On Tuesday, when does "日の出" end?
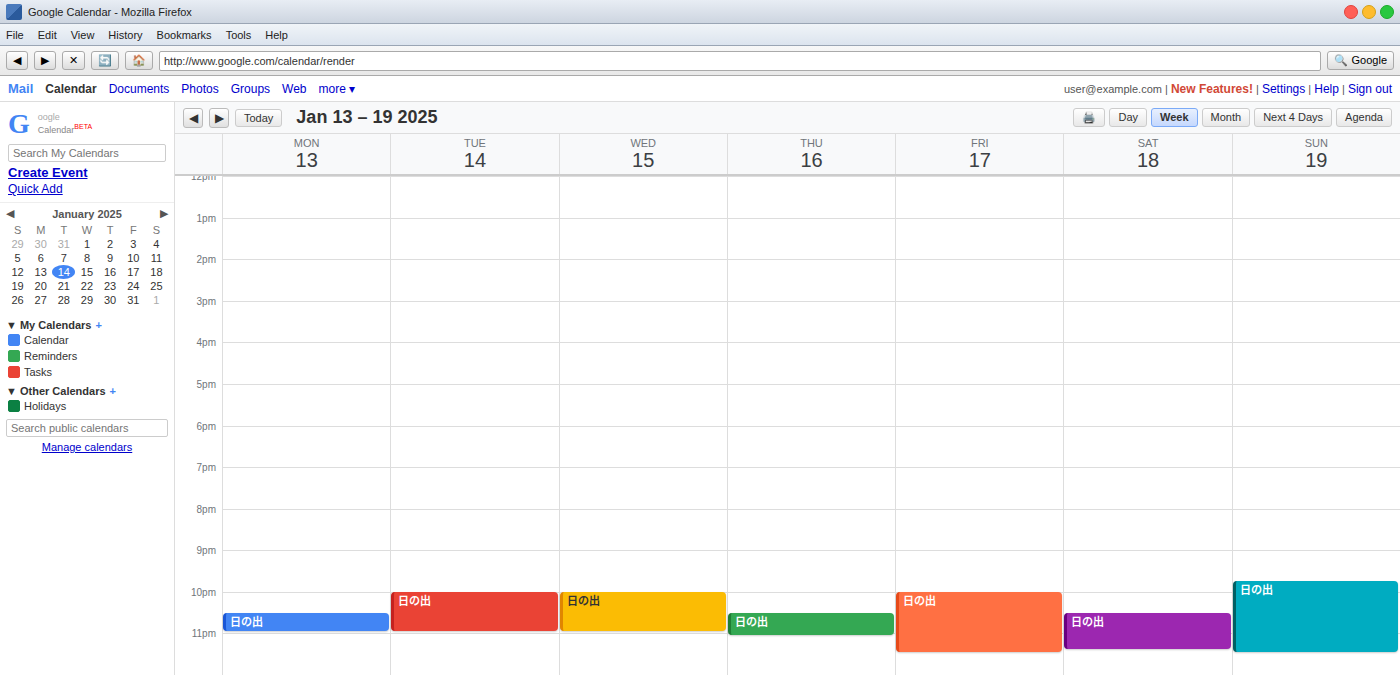
11:00 PM